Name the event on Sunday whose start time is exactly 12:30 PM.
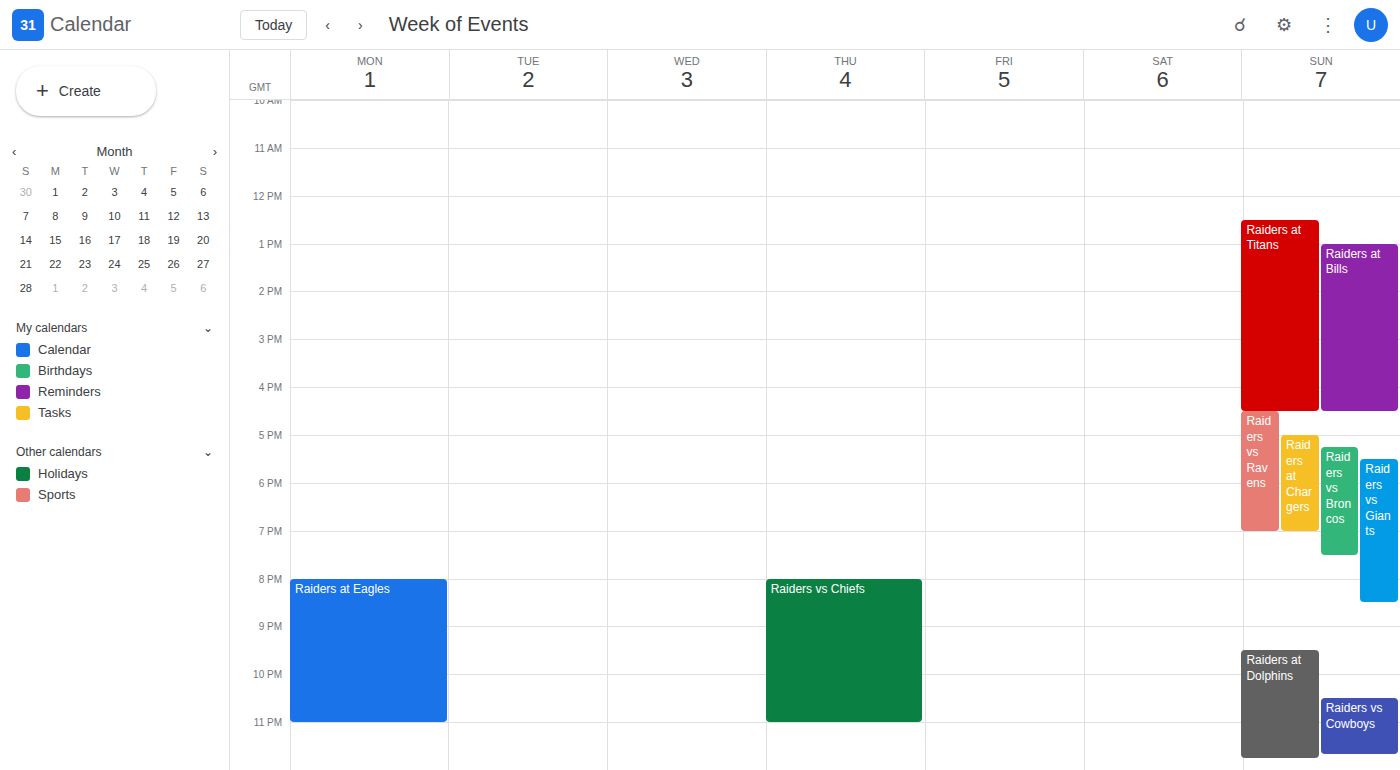
"Raiders at Titans"